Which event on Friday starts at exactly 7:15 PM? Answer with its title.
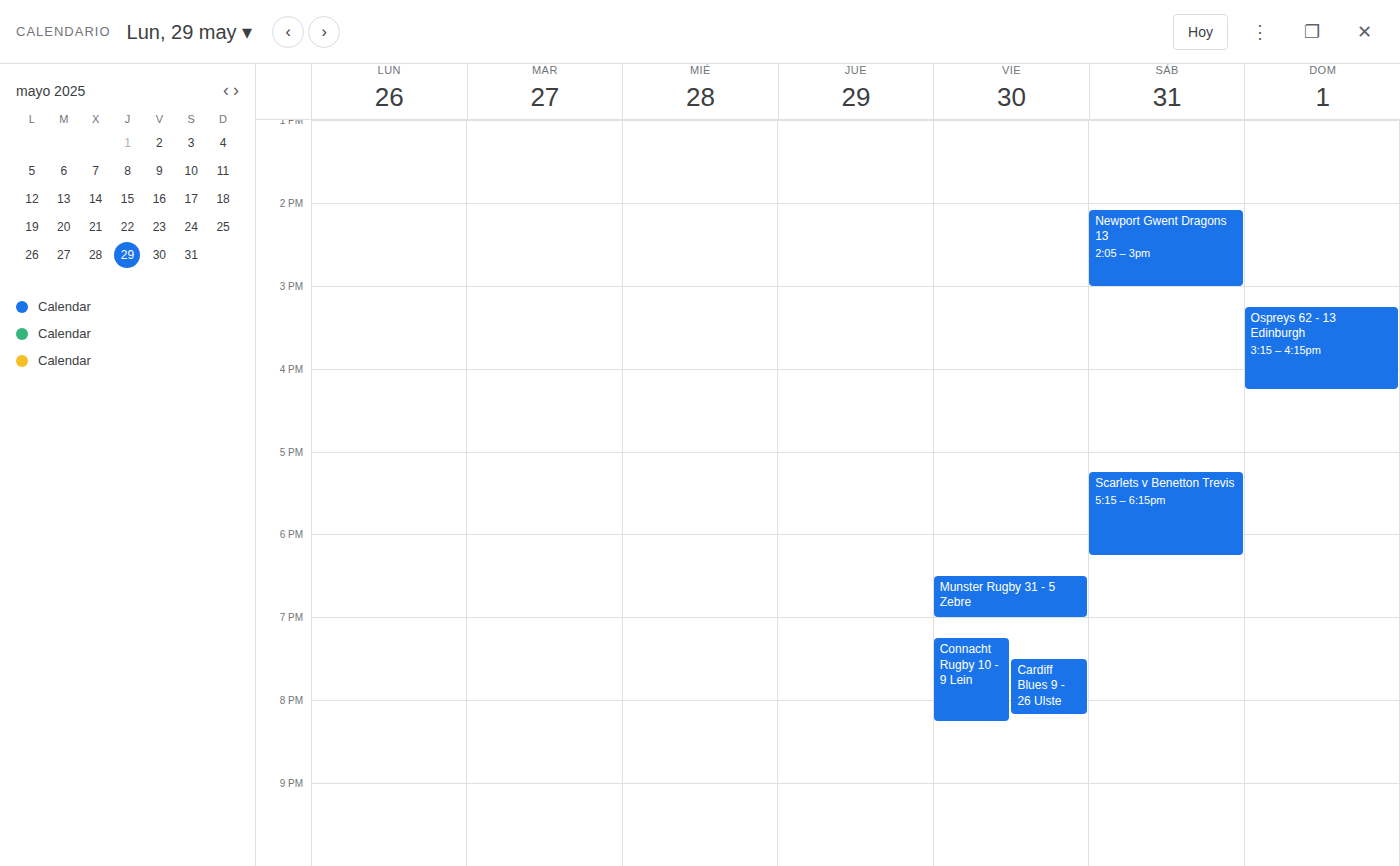
"Connacht Rugby 10 - 9 Lein"